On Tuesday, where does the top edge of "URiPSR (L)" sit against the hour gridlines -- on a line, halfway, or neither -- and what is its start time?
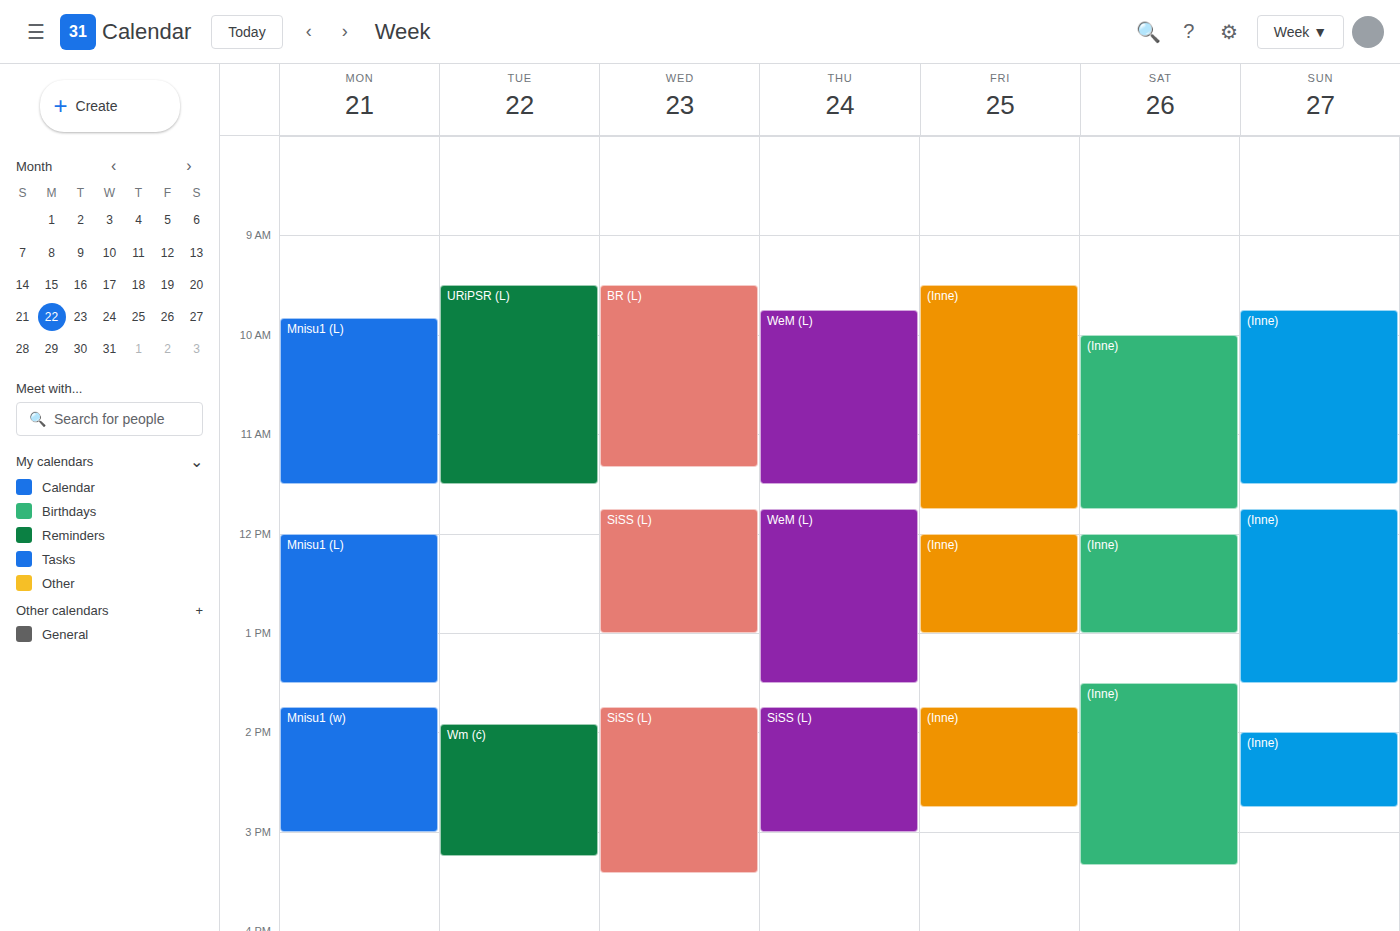
09:30 -- halfway between the 09:00 and 10:00 lines.